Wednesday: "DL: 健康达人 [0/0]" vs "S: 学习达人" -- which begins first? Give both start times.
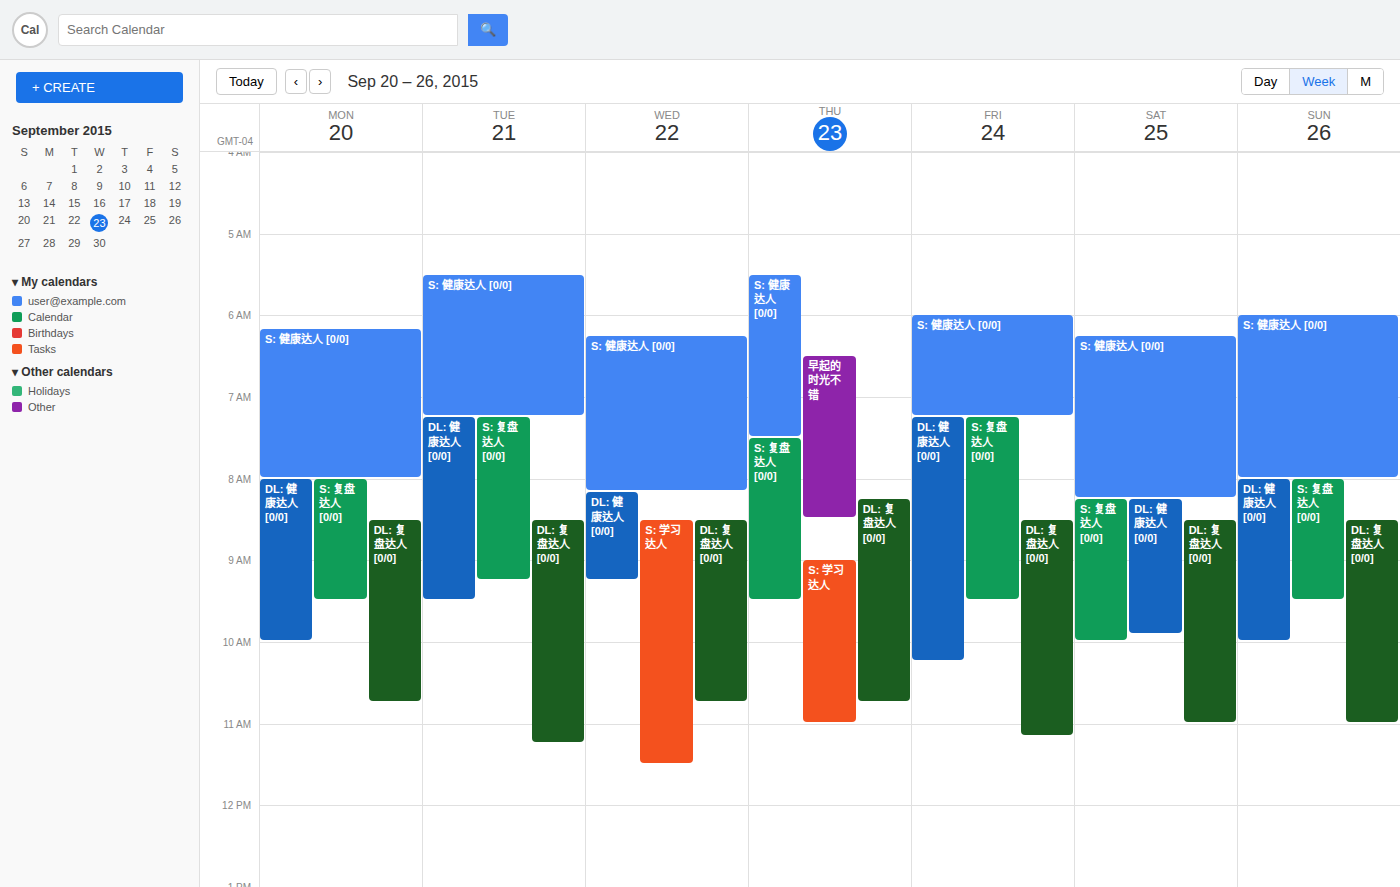
"DL: 健康达人 [0/0]" 8:10 AM; "S: 学习达人" 8:30 AM.